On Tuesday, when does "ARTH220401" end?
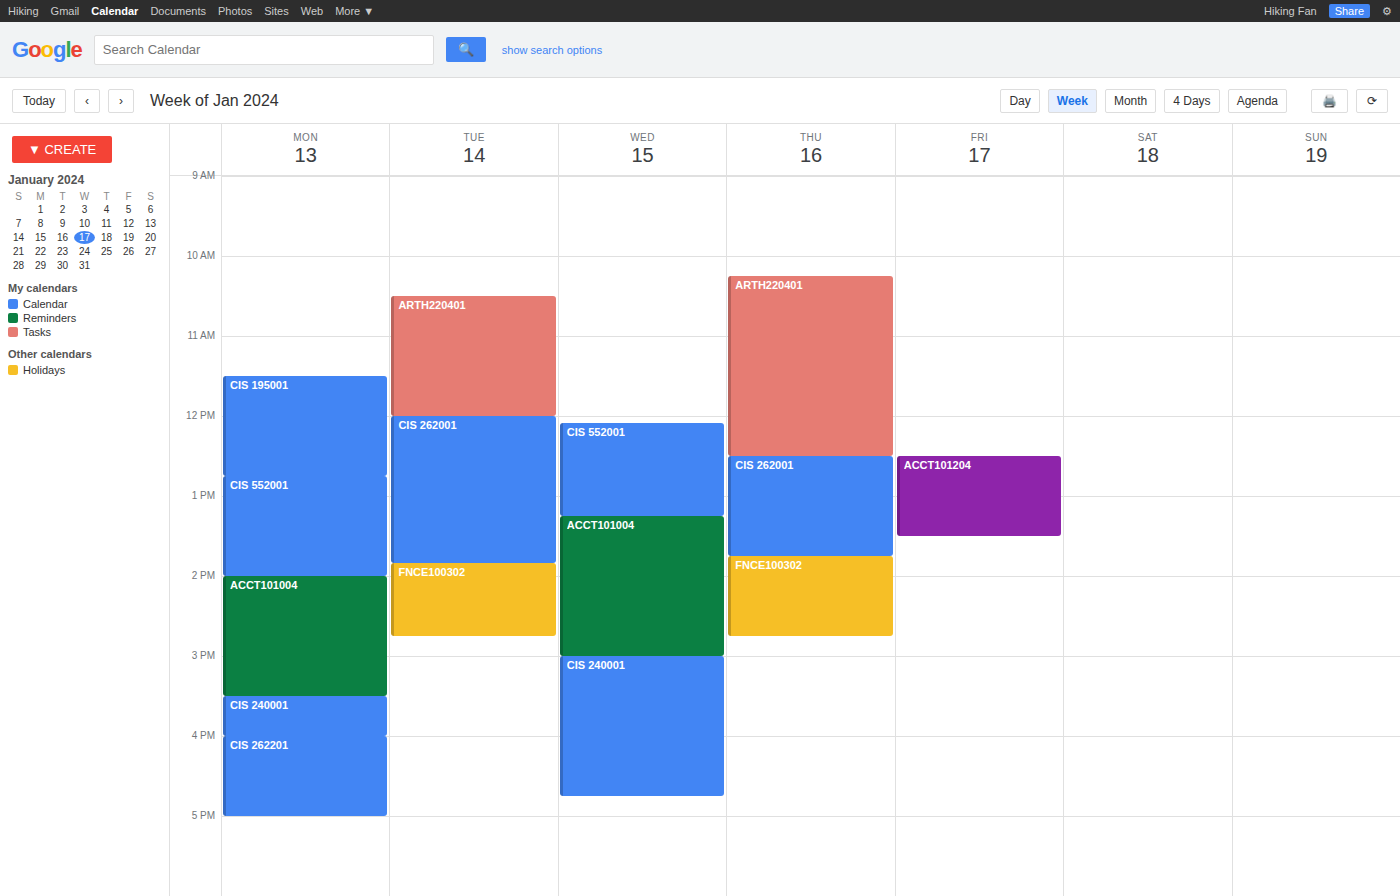
12:00